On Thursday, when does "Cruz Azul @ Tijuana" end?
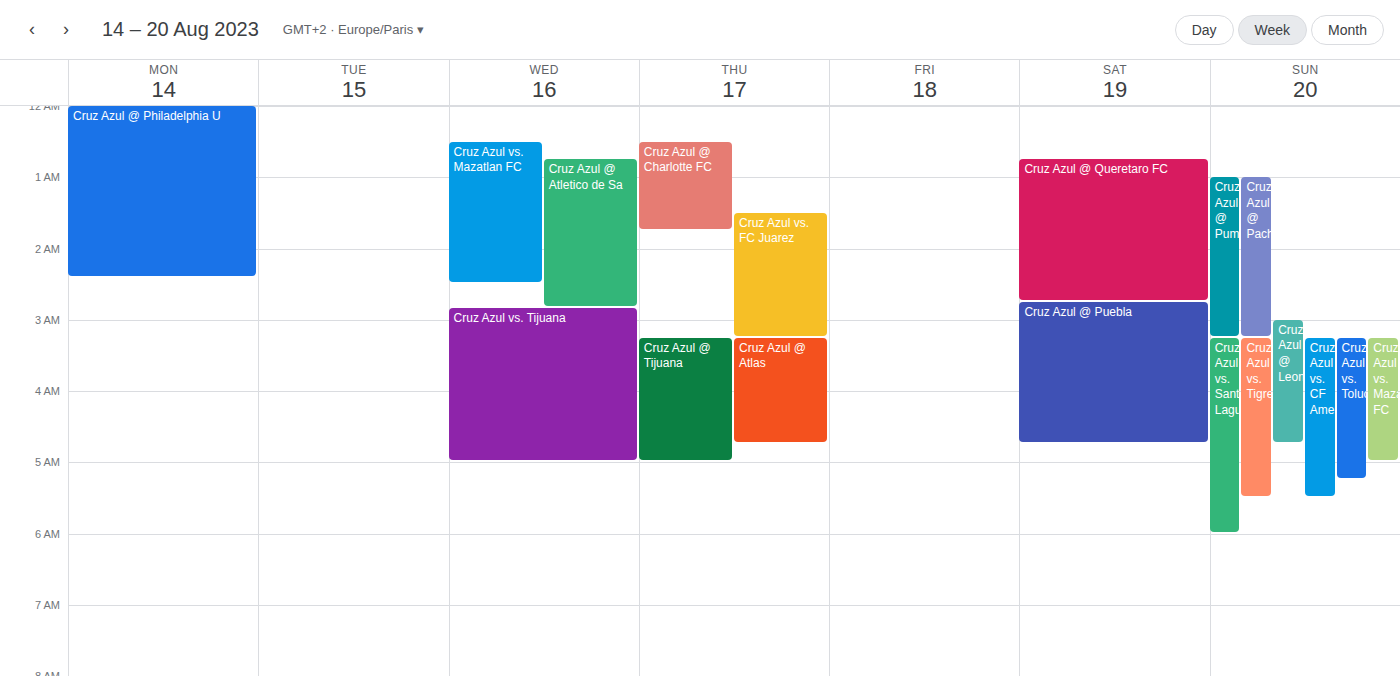
5:00 AM